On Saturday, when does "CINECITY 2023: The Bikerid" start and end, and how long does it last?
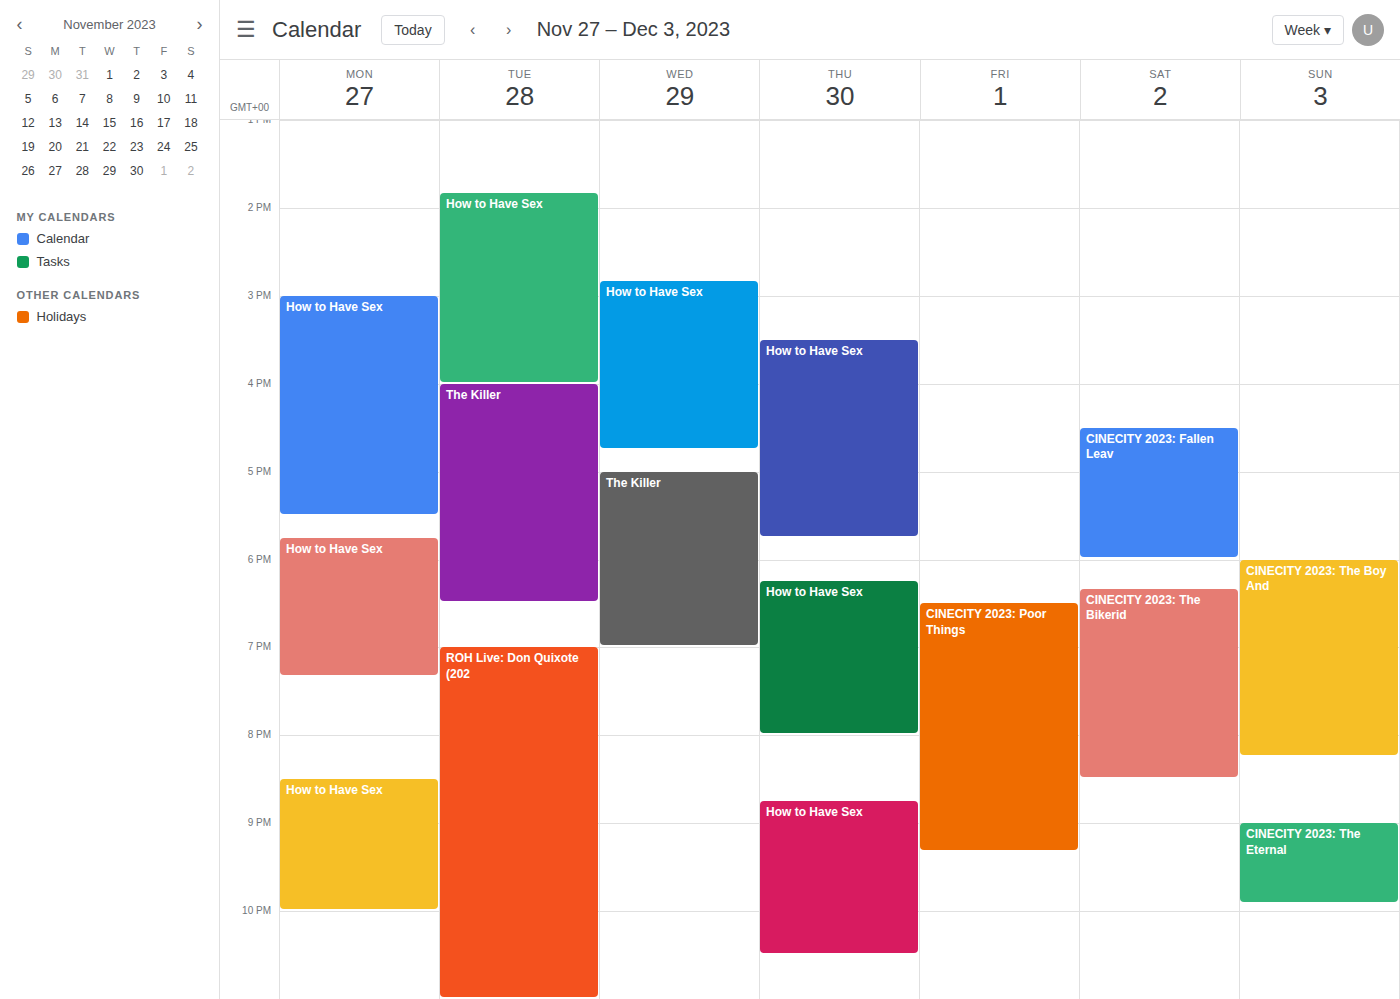
6:20 PM to 8:30 PM, 2 hours 10 minutes